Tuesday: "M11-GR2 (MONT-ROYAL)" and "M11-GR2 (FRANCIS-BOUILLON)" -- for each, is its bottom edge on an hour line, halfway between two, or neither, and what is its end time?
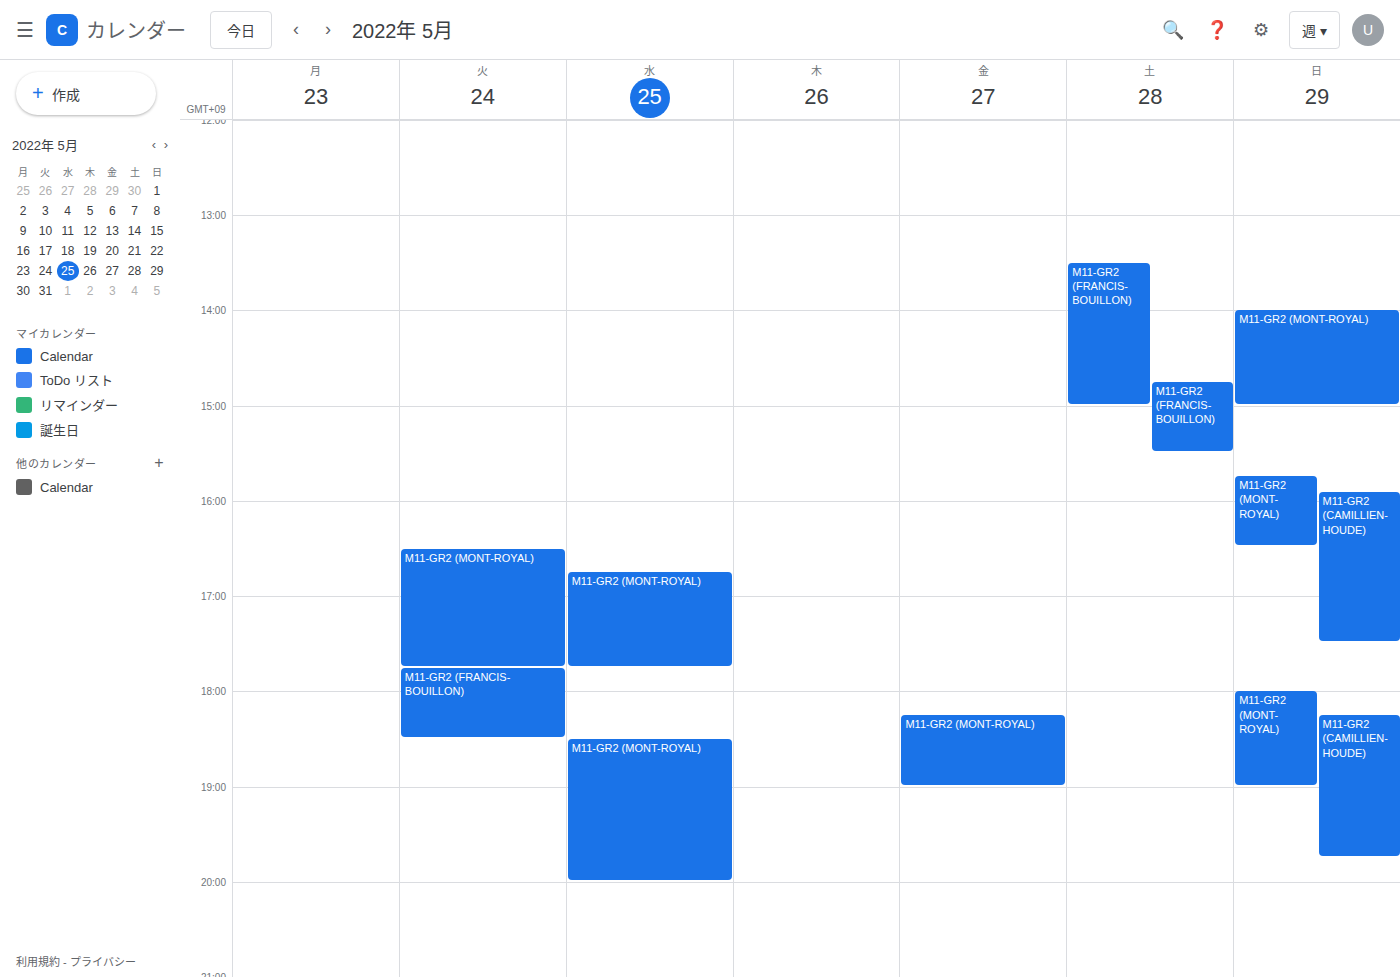
"M11-GR2 (MONT-ROYAL)": 5:45 PM, neither: three quarters of the way from the 5 PM line to the 6 PM line. "M11-GR2 (FRANCIS-BOUILLON)": 6:30 PM, halfway between the 6 PM and 7 PM lines.